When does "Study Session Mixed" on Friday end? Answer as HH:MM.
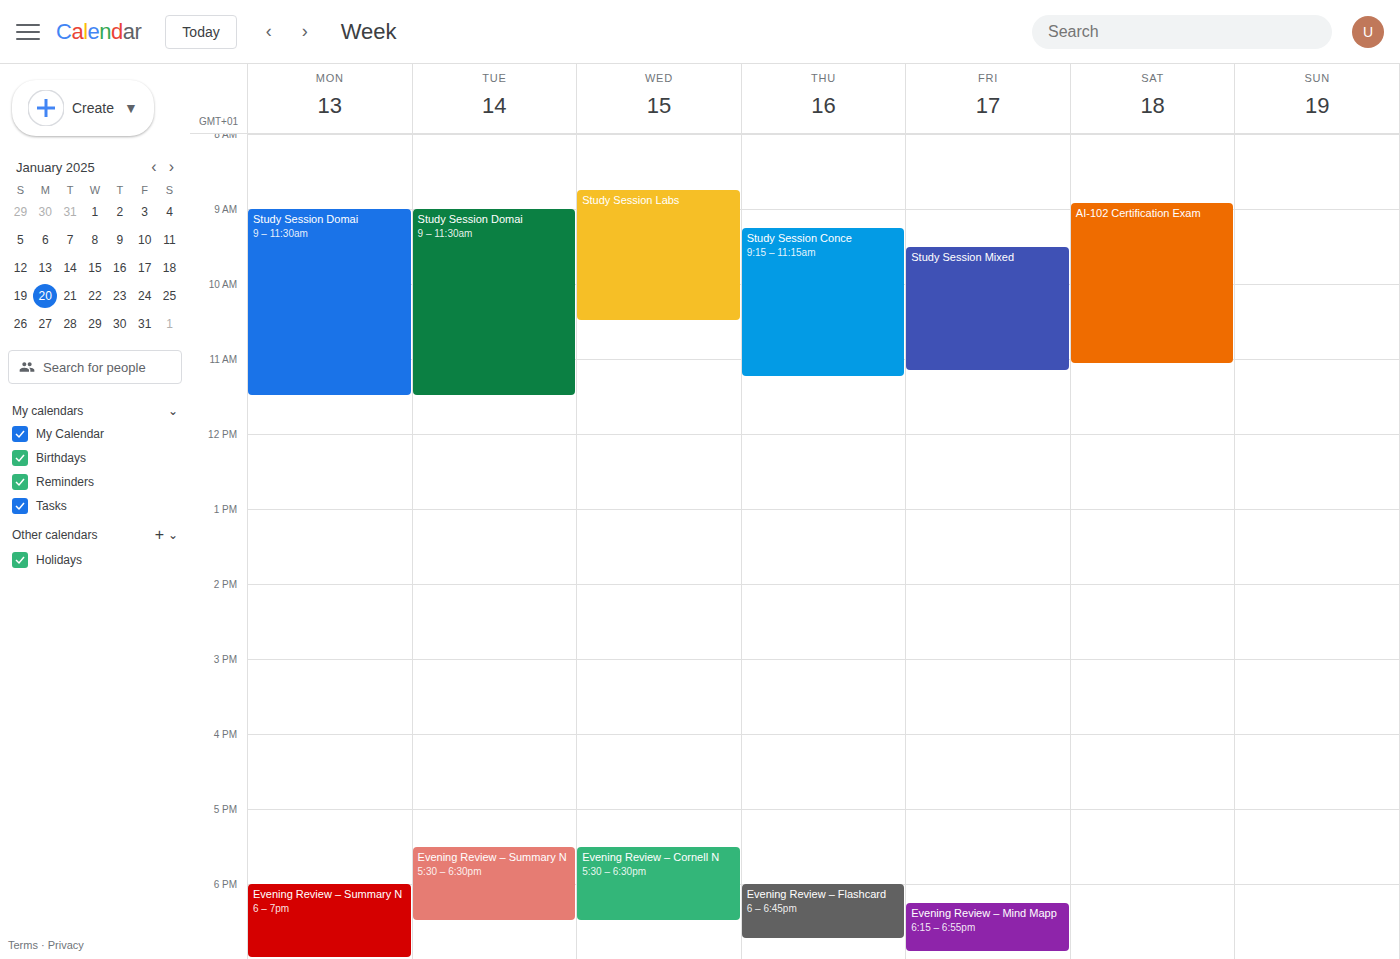
11:10